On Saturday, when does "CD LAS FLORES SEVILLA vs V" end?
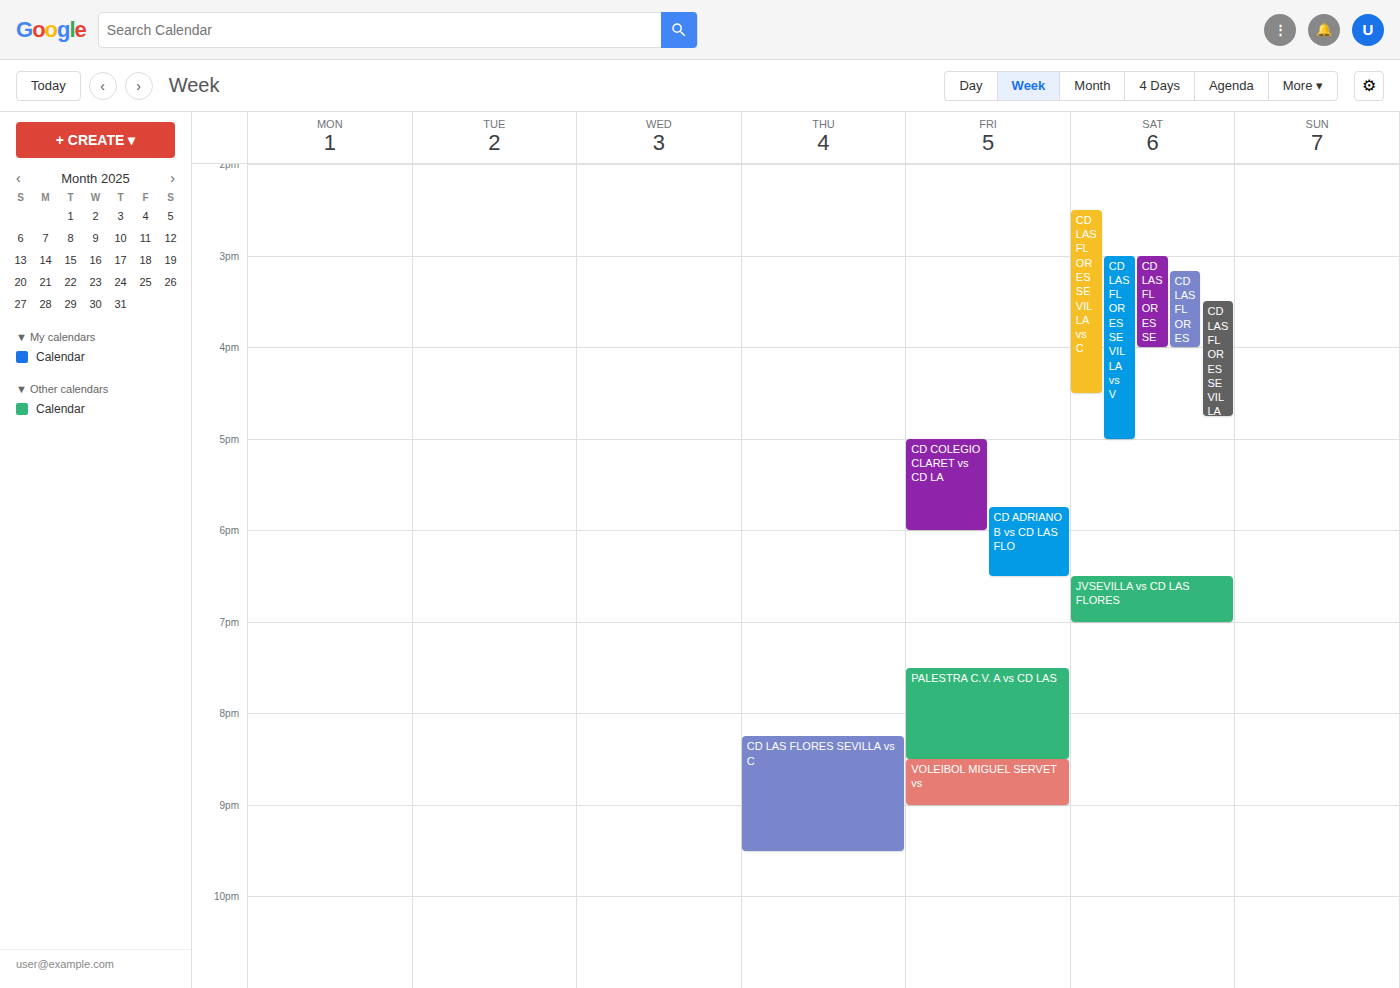
17:00